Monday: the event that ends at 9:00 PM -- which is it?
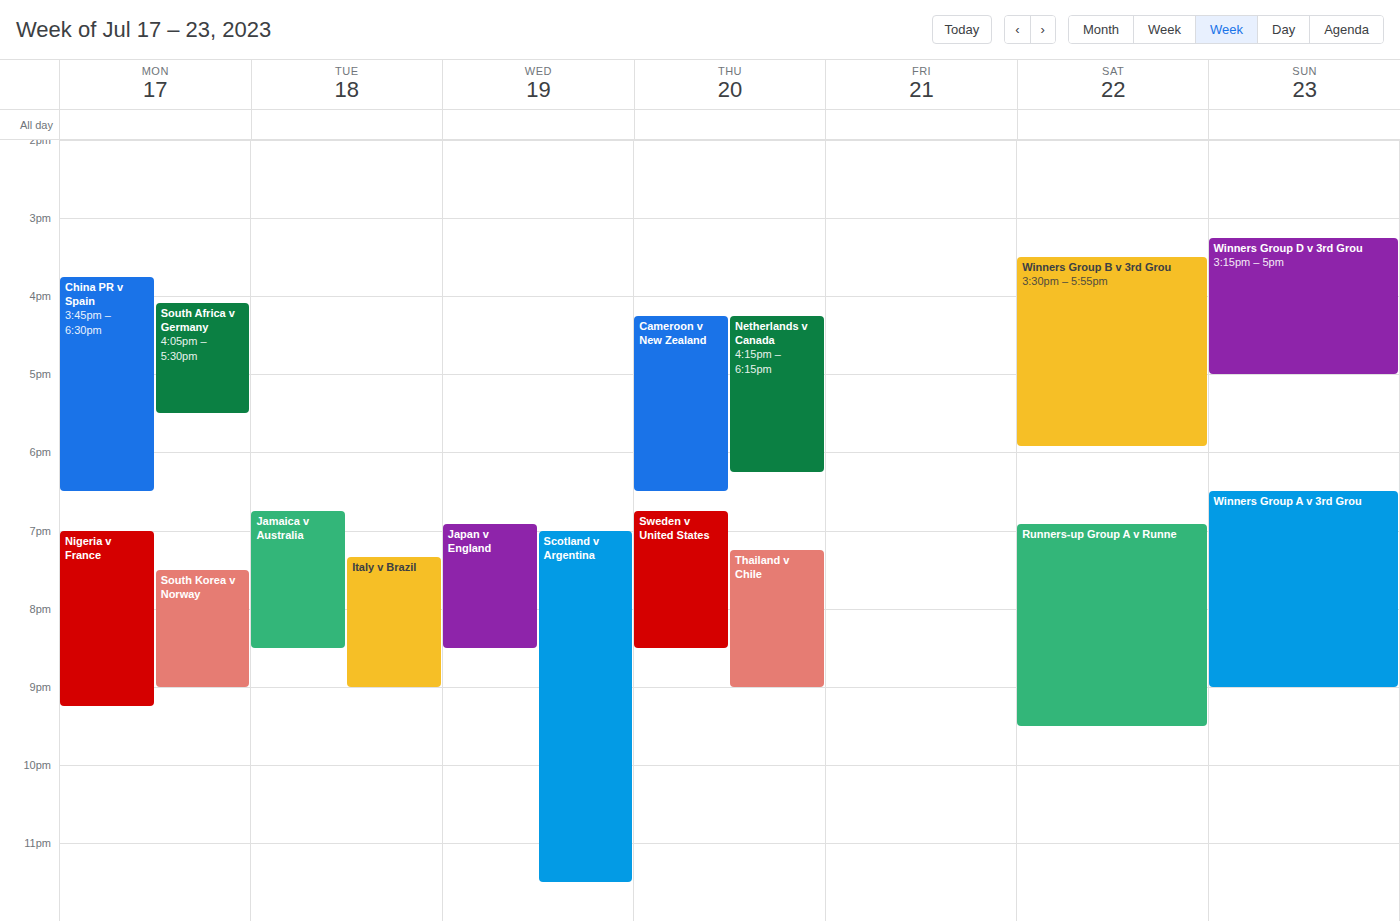
"South Korea v Norway"